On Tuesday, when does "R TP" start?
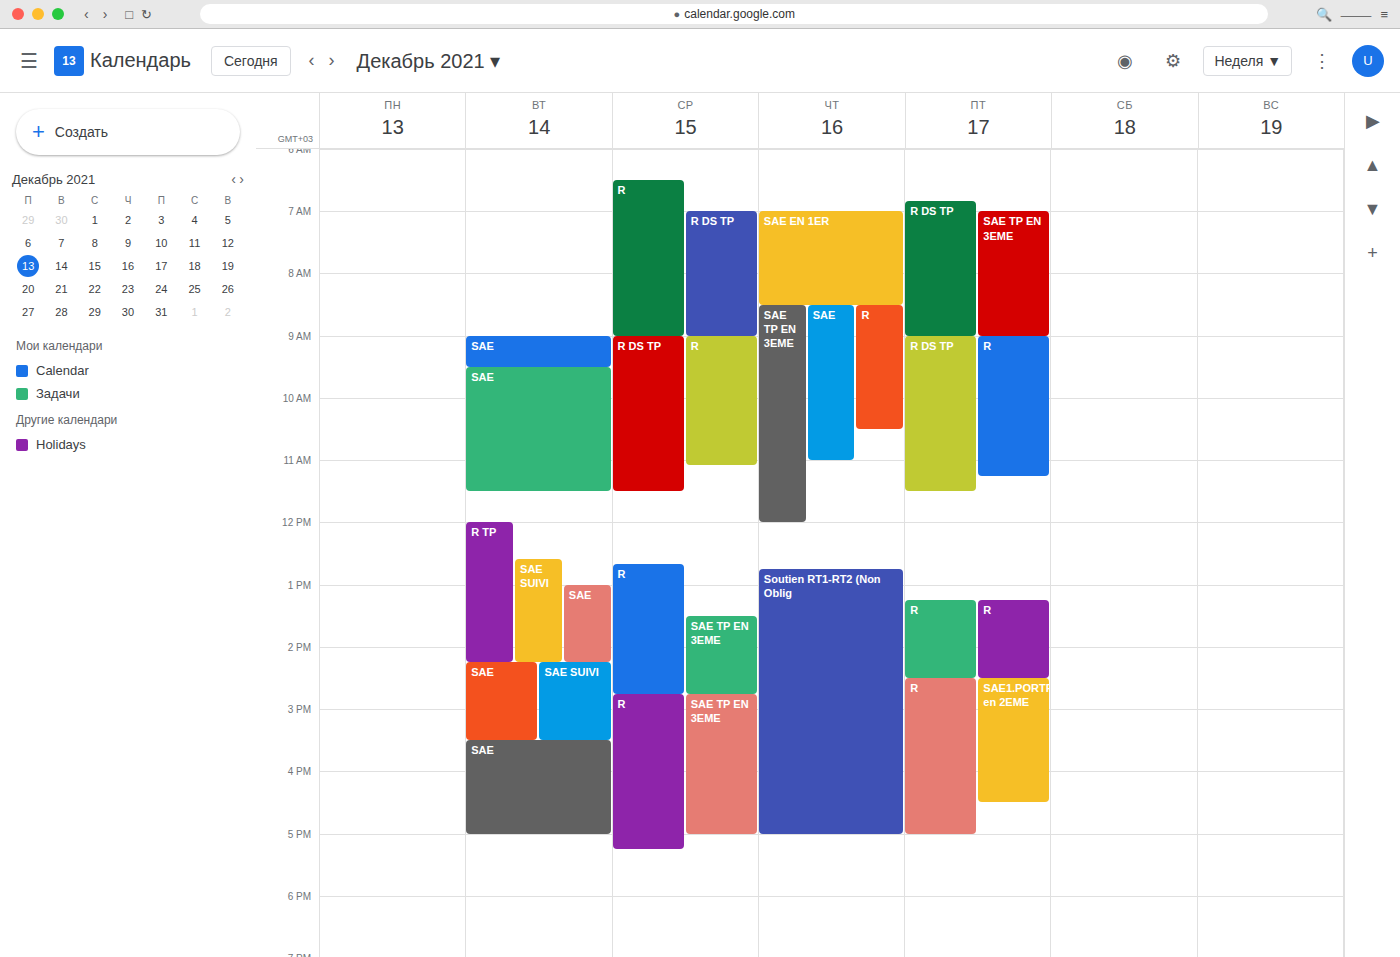
12:00 PM